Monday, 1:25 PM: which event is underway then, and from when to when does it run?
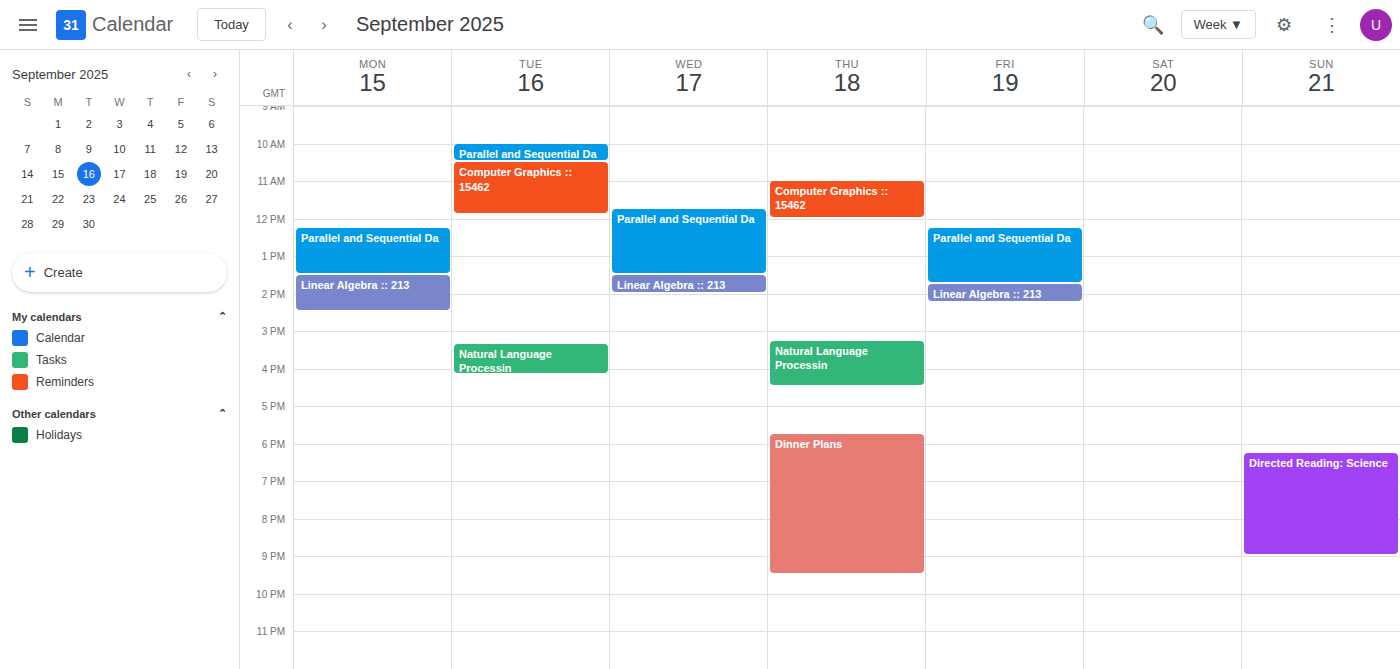
"Parallel and Sequential Da", 12:15 PM to 1:30 PM